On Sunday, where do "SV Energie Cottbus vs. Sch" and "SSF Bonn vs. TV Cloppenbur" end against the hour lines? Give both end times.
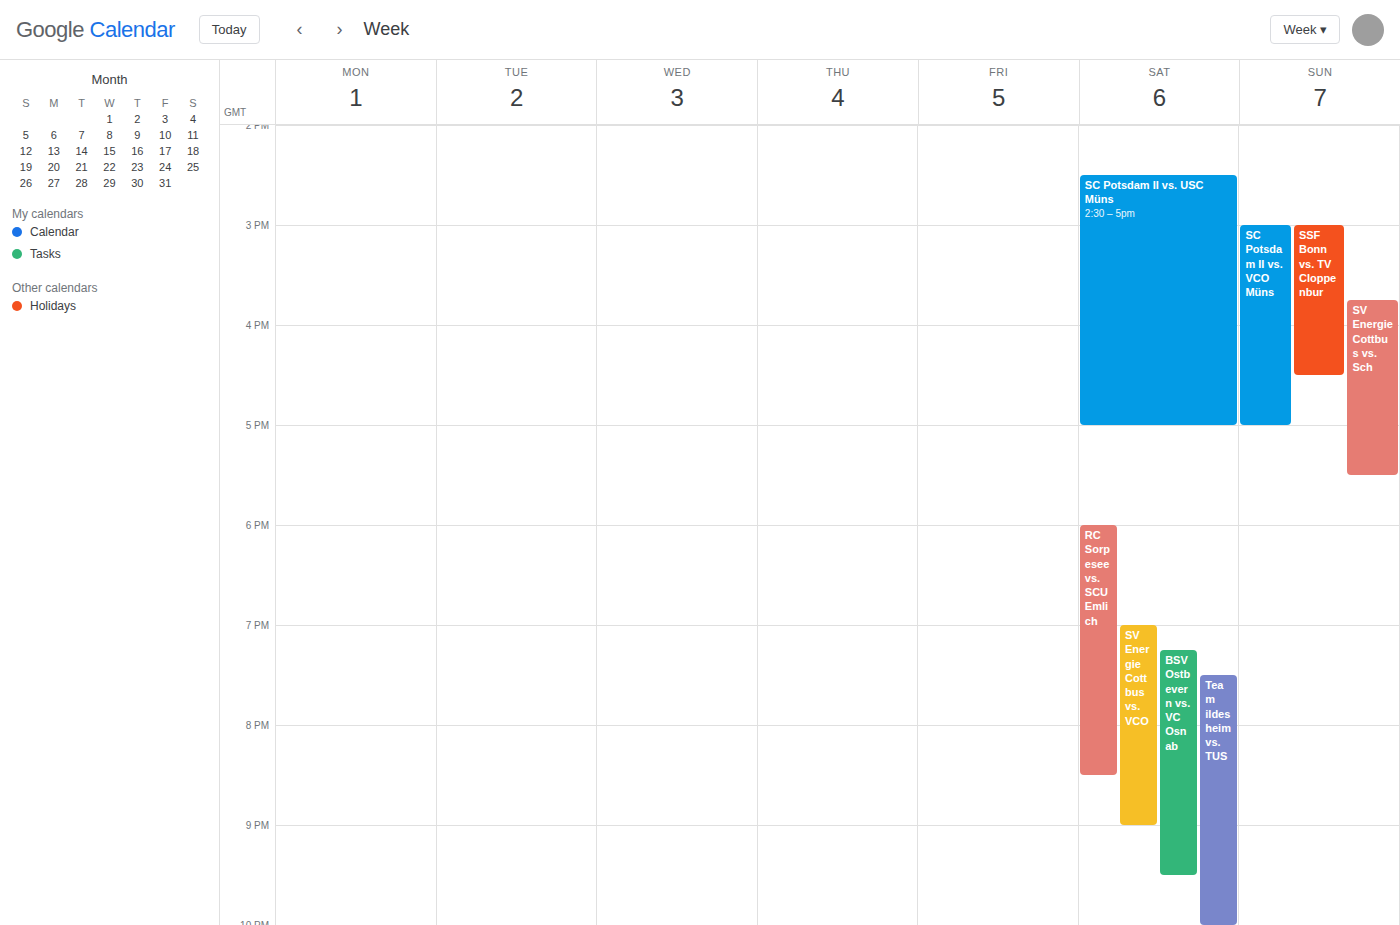
"SV Energie Cottbus vs. Sch": 5:30 PM, halfway between the 5 PM and 6 PM lines. "SSF Bonn vs. TV Cloppenbur": 4:30 PM, halfway between the 4 PM and 5 PM lines.